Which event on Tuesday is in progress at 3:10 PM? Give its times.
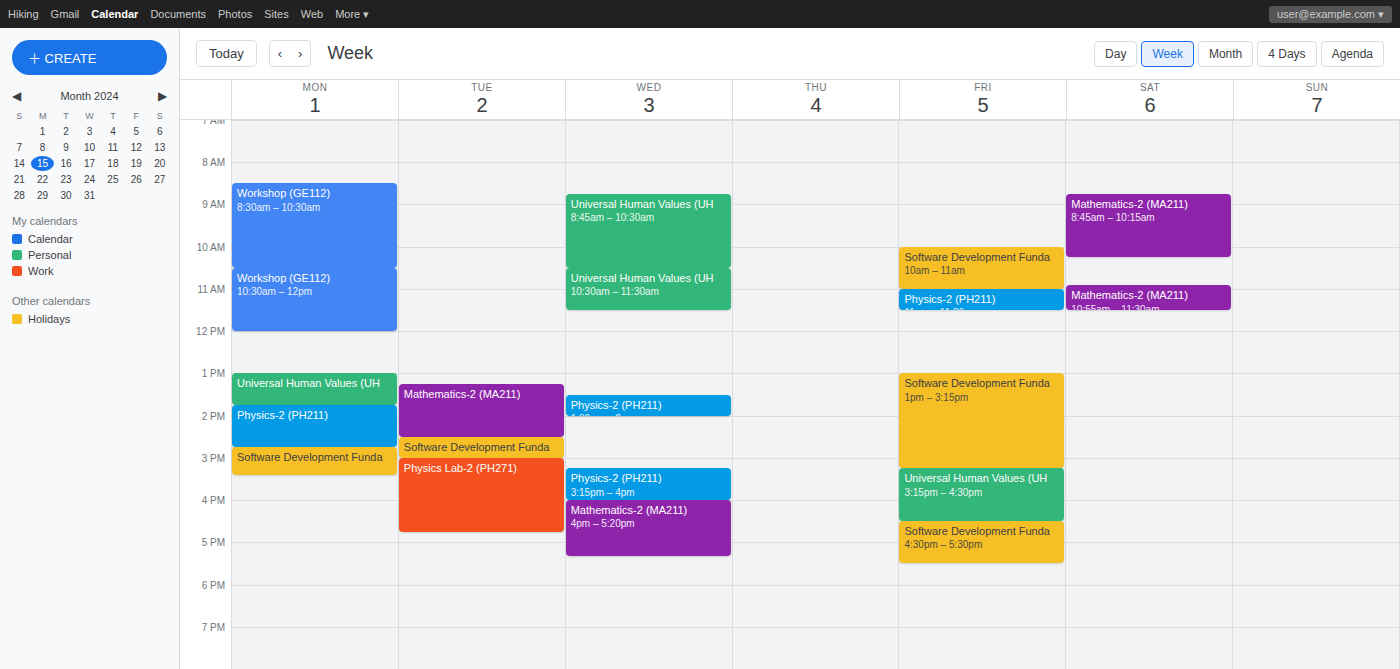
"Physics Lab-2 (PH271)", 3:00 PM to 4:45 PM